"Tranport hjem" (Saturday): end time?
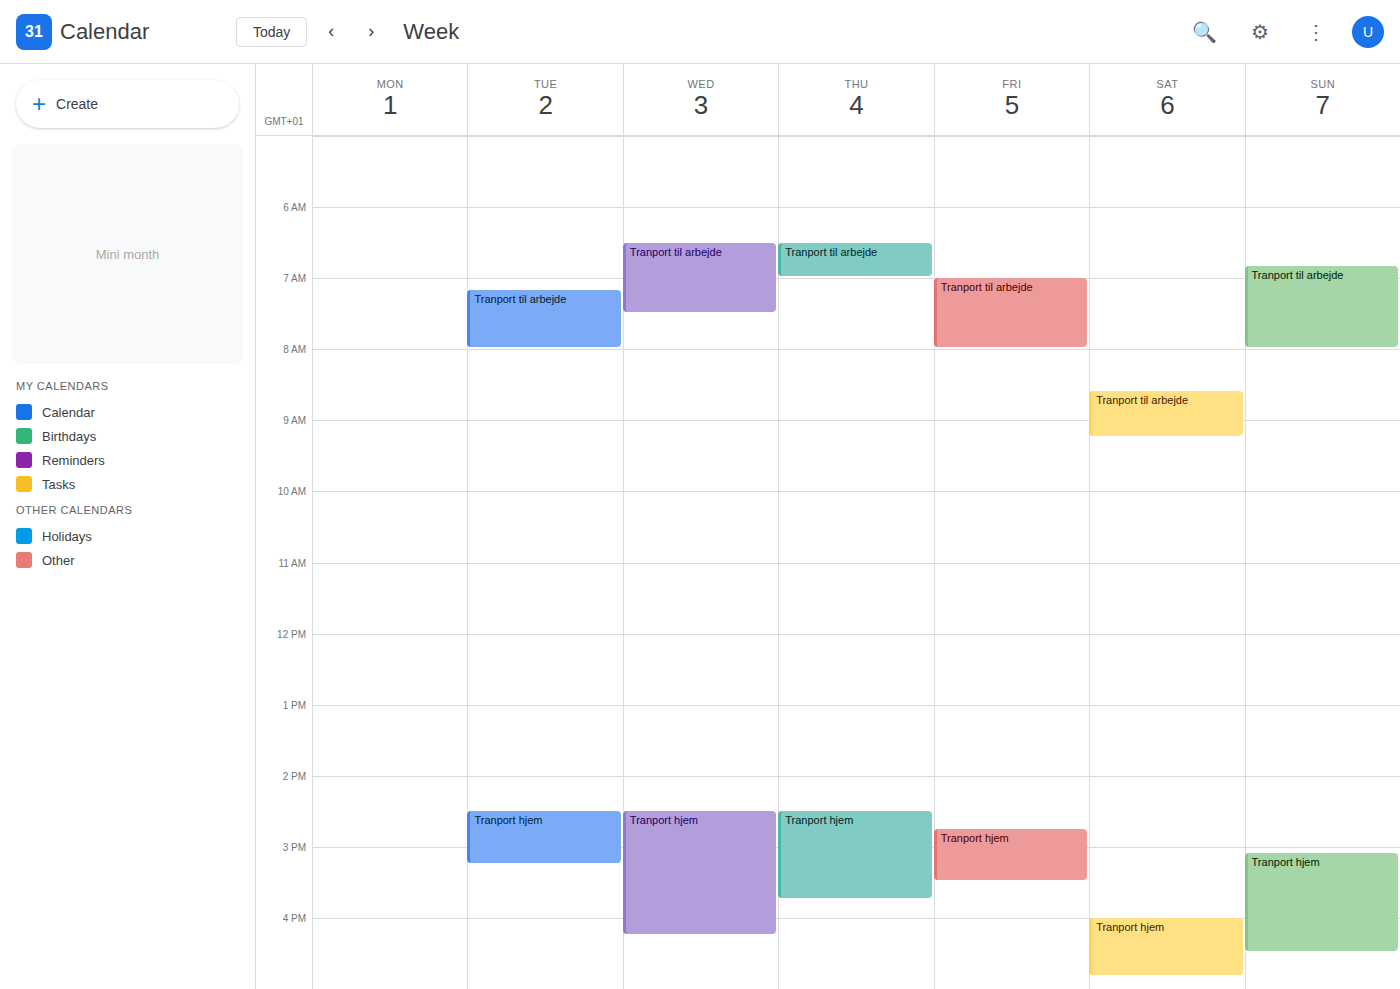
16:50